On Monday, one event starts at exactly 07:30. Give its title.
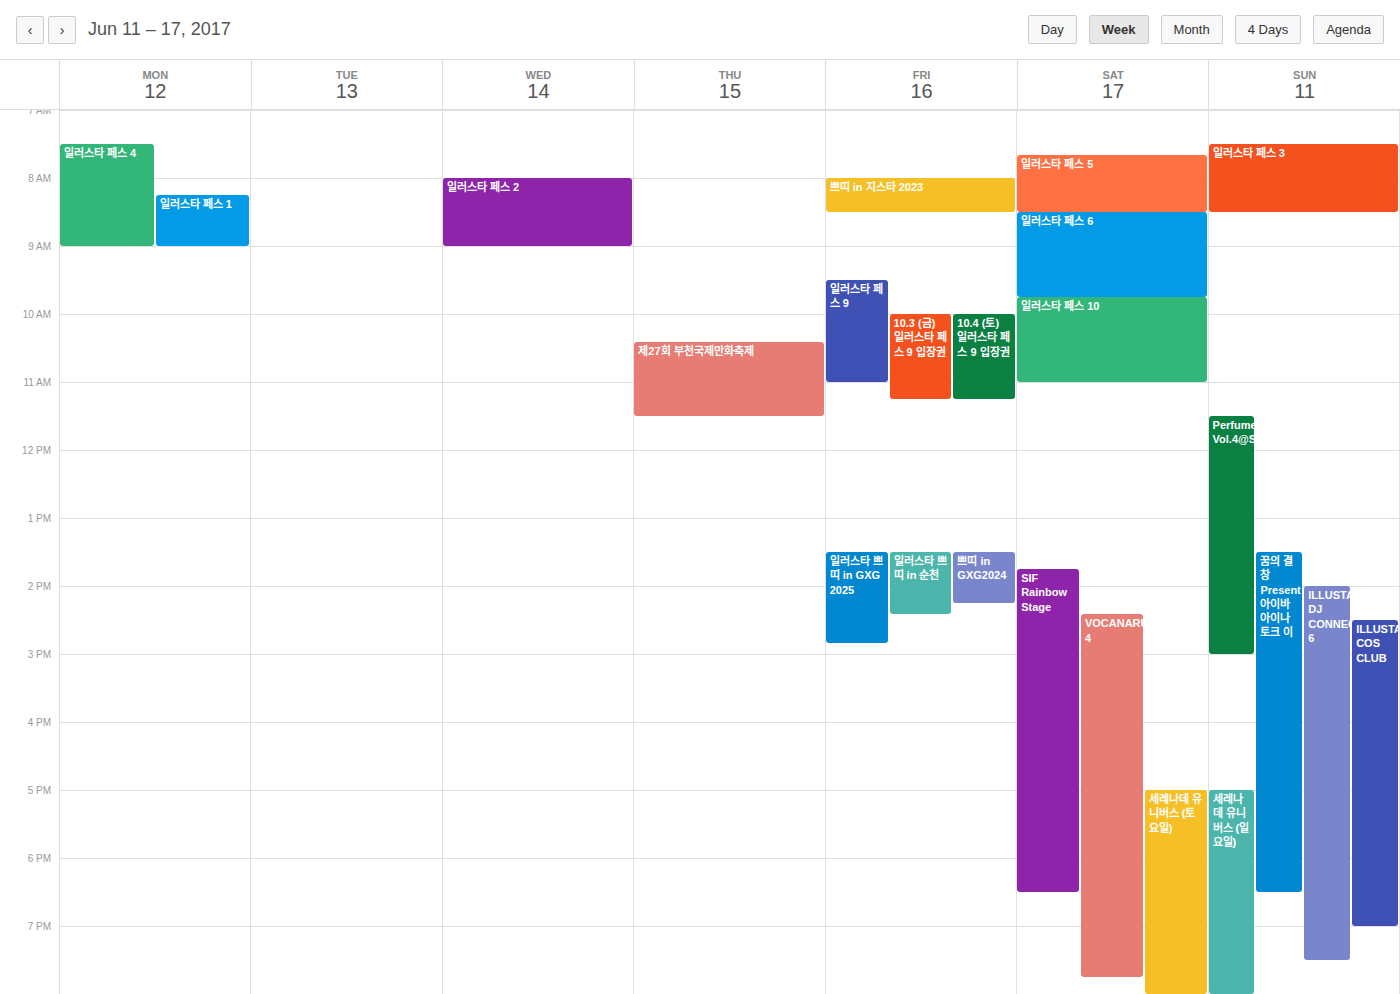
"일러스타 페스 4"